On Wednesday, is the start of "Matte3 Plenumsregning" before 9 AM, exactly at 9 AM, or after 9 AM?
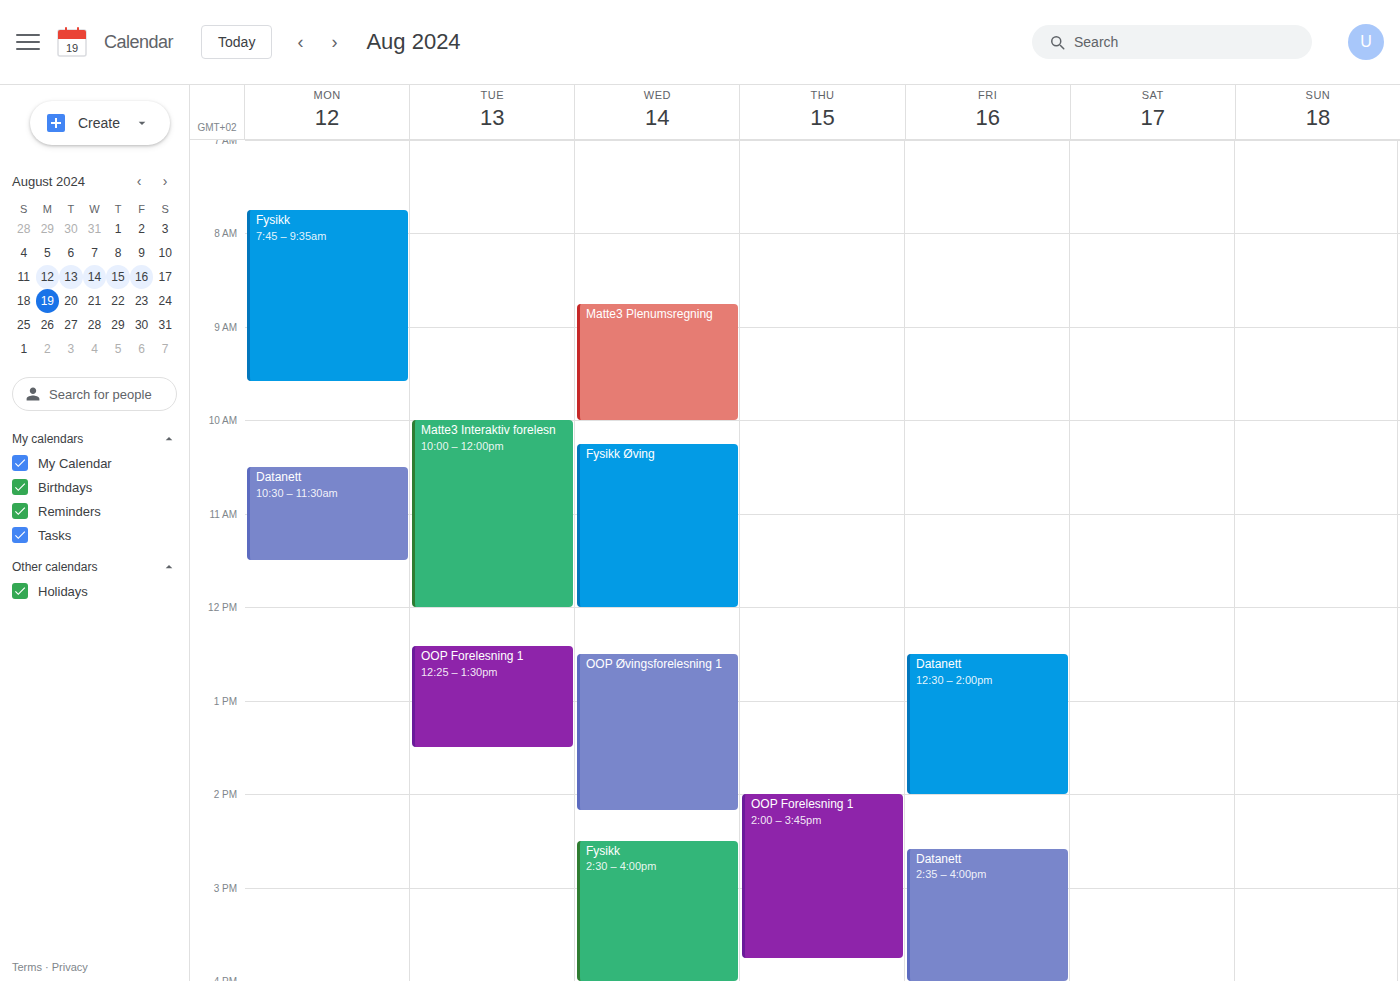
8:45 AM -- before 9 AM, 15 minutes above the 9 AM line.